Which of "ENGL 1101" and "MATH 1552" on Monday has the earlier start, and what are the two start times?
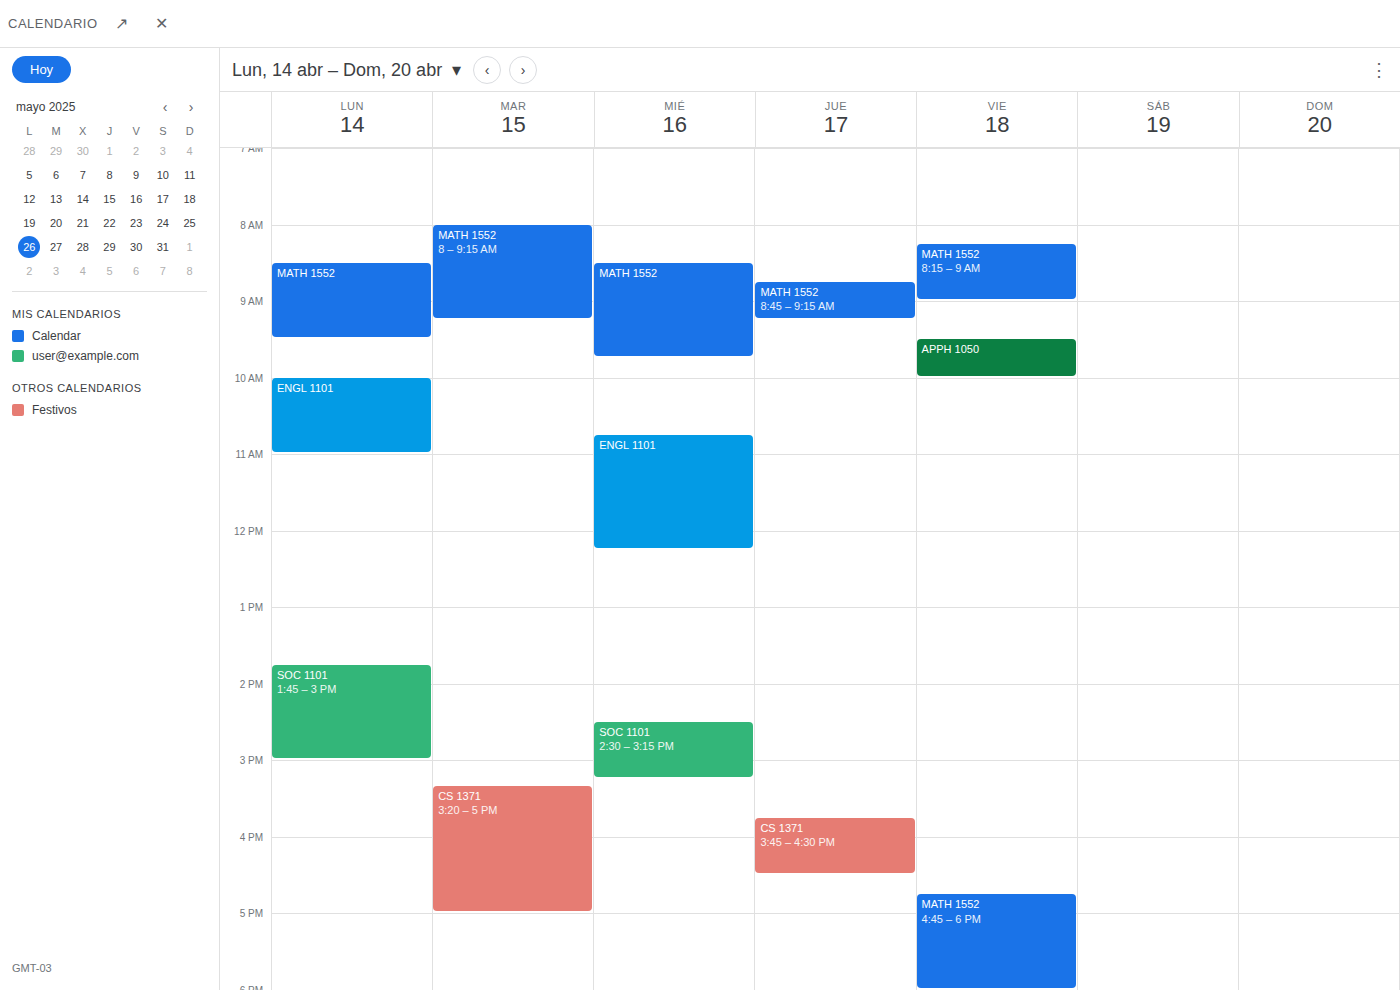
"MATH 1552" 8:30 AM; "ENGL 1101" 10:00 AM.